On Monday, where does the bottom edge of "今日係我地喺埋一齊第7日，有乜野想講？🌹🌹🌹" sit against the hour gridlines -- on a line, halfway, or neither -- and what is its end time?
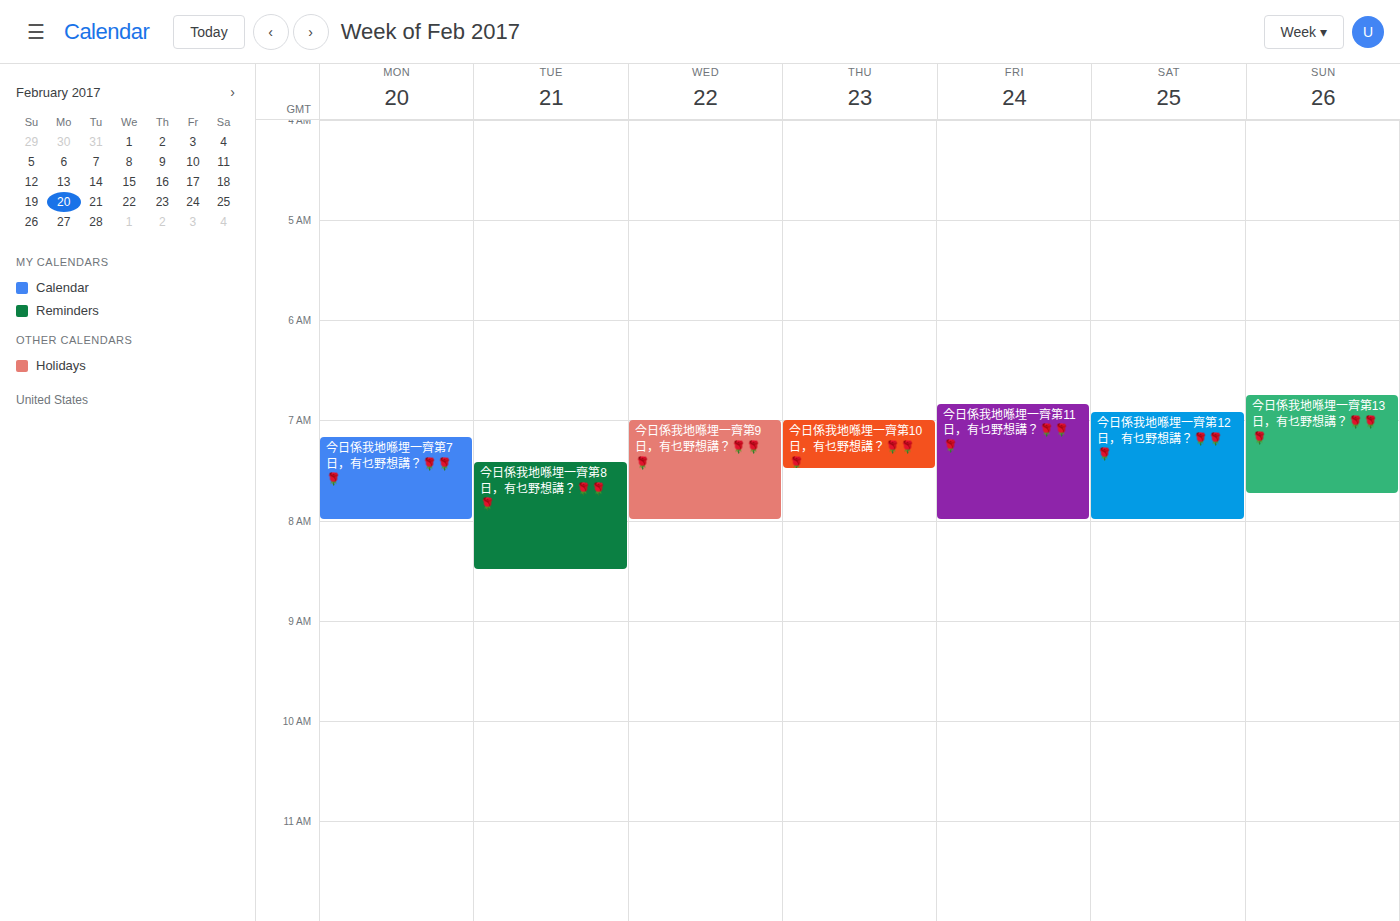
8:00 AM -- exactly on the 8 AM line.